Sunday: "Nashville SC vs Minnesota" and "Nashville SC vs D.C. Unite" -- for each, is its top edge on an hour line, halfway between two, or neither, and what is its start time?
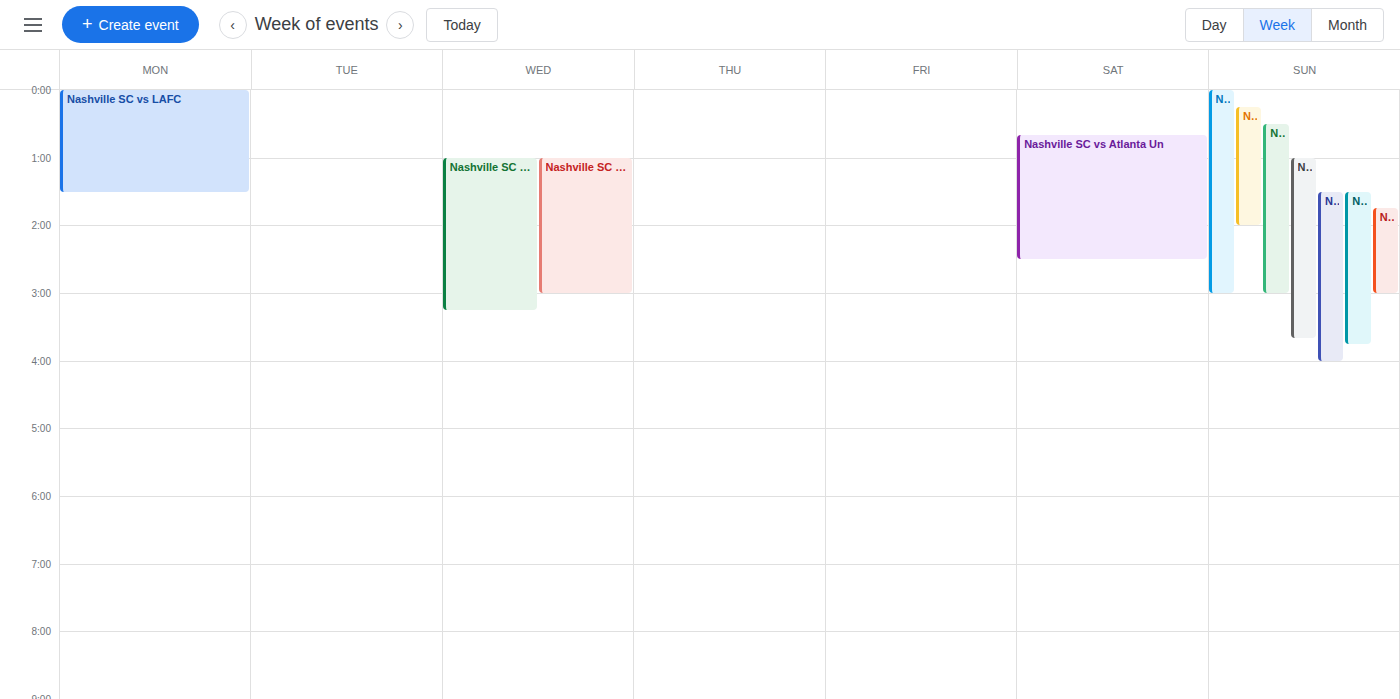
"Nashville SC vs Minnesota": 1:30 AM, halfway between the 1 AM and 2 AM lines. "Nashville SC vs D.C. Unite": 1:00 AM, exactly on the 1 AM line.